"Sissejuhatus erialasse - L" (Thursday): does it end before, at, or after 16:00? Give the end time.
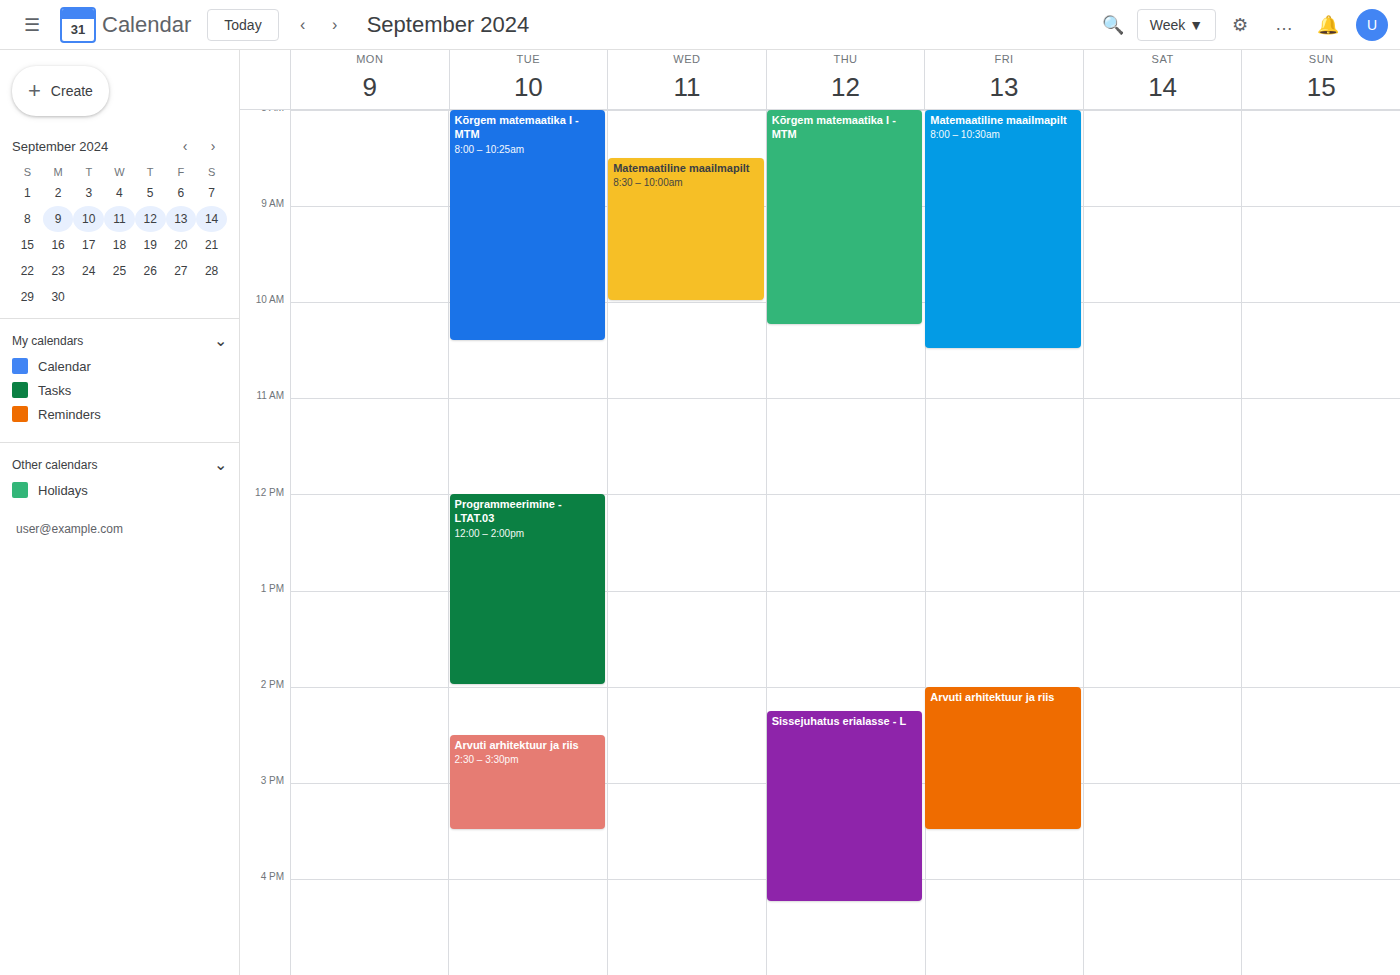
16:15 -- after 16:00, 15 minutes below the 16:00 line.